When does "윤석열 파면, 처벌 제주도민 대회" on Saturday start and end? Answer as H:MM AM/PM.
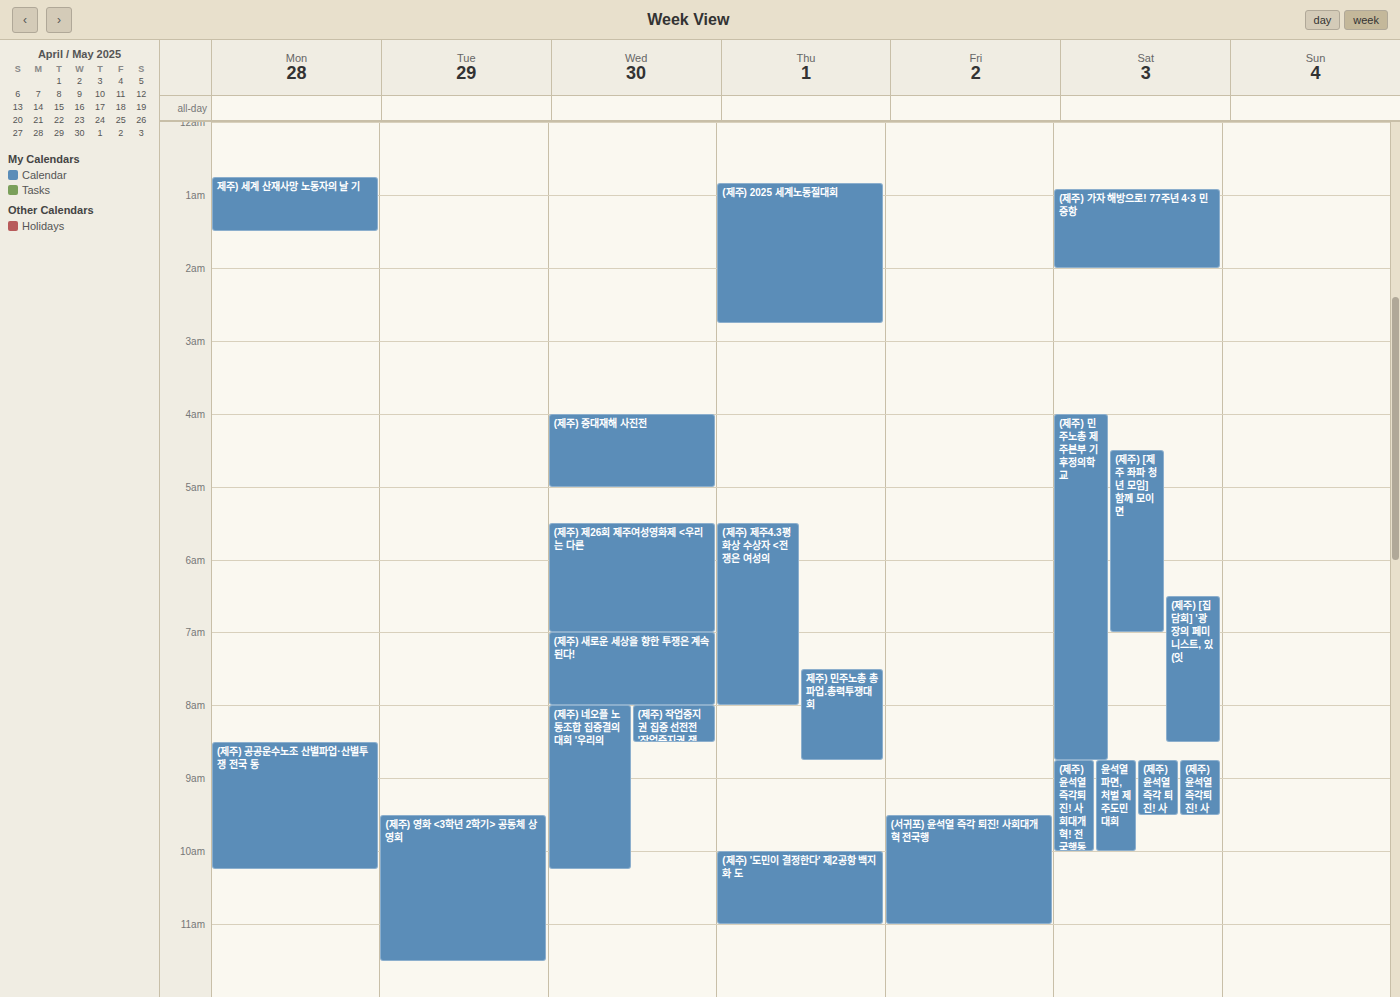
8:45 AM to 10:00 AM